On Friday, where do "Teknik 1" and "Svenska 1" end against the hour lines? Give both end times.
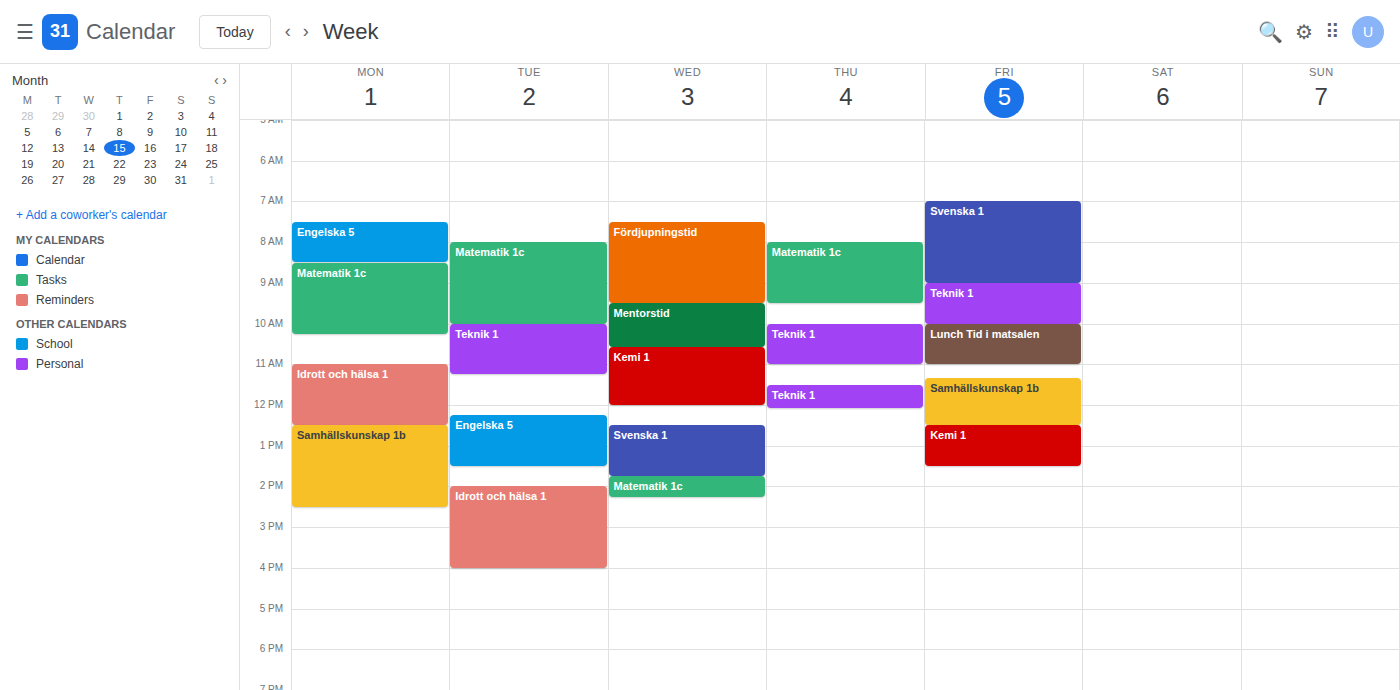
"Teknik 1": 10:00, exactly on the 10:00 line. "Svenska 1": 09:00, exactly on the 09:00 line.